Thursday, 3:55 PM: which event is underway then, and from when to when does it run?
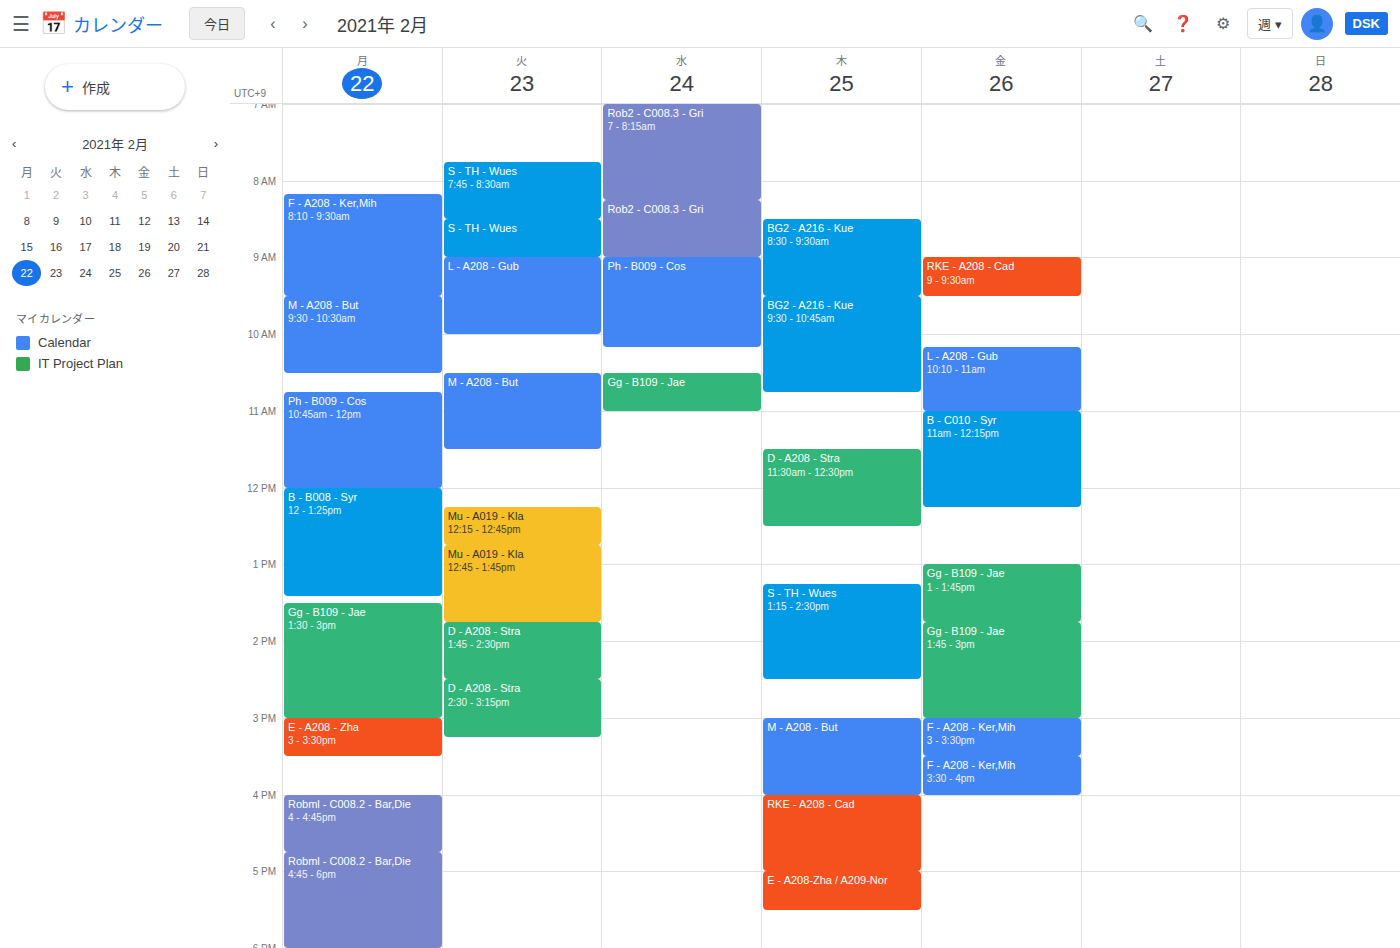
"M - A208 - But", 3:00 PM to 4:00 PM